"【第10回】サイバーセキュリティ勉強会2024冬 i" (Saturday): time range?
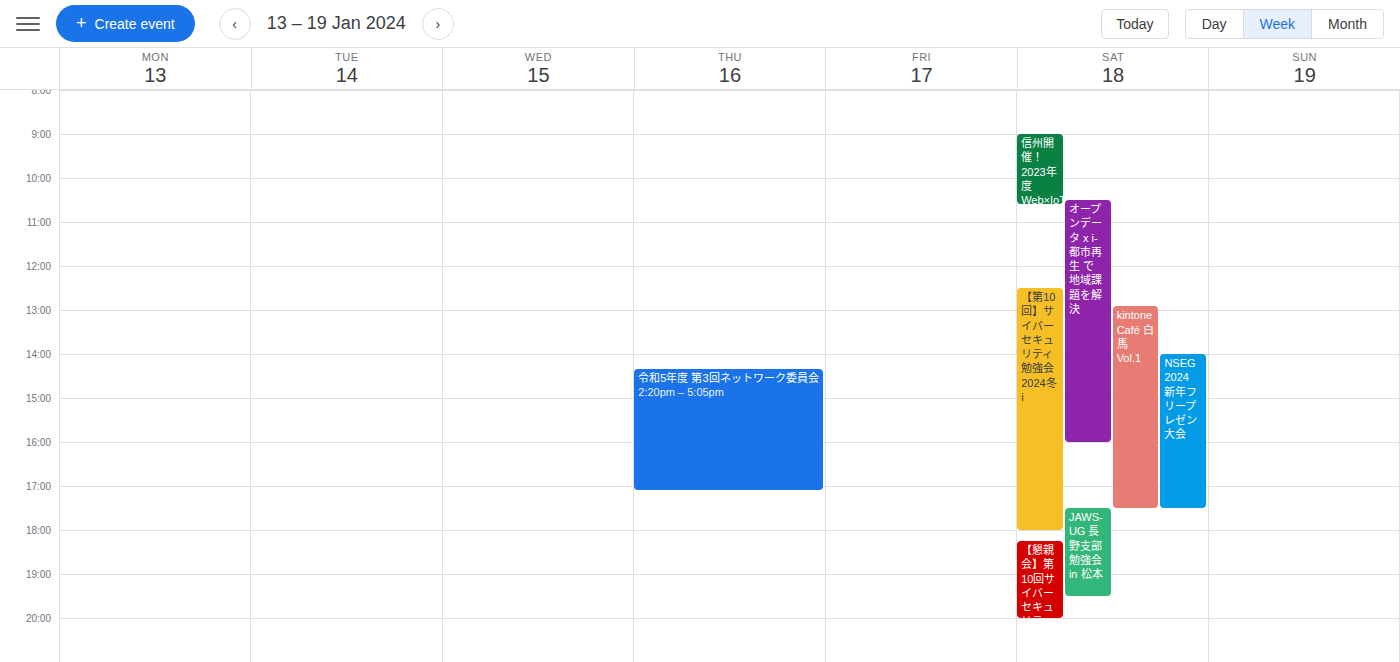
12:30 PM to 6:00 PM